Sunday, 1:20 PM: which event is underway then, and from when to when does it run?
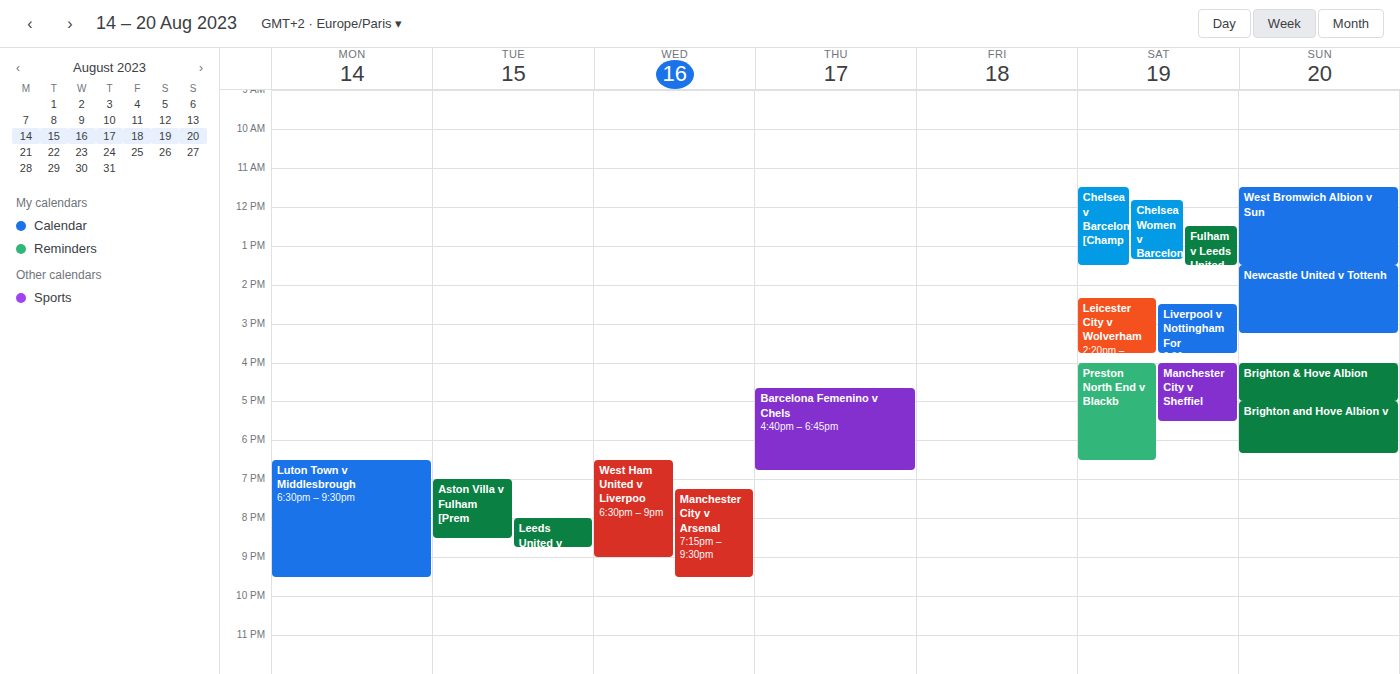
"West Bromwich Albion v Sun", 11:30 AM to 1:30 PM